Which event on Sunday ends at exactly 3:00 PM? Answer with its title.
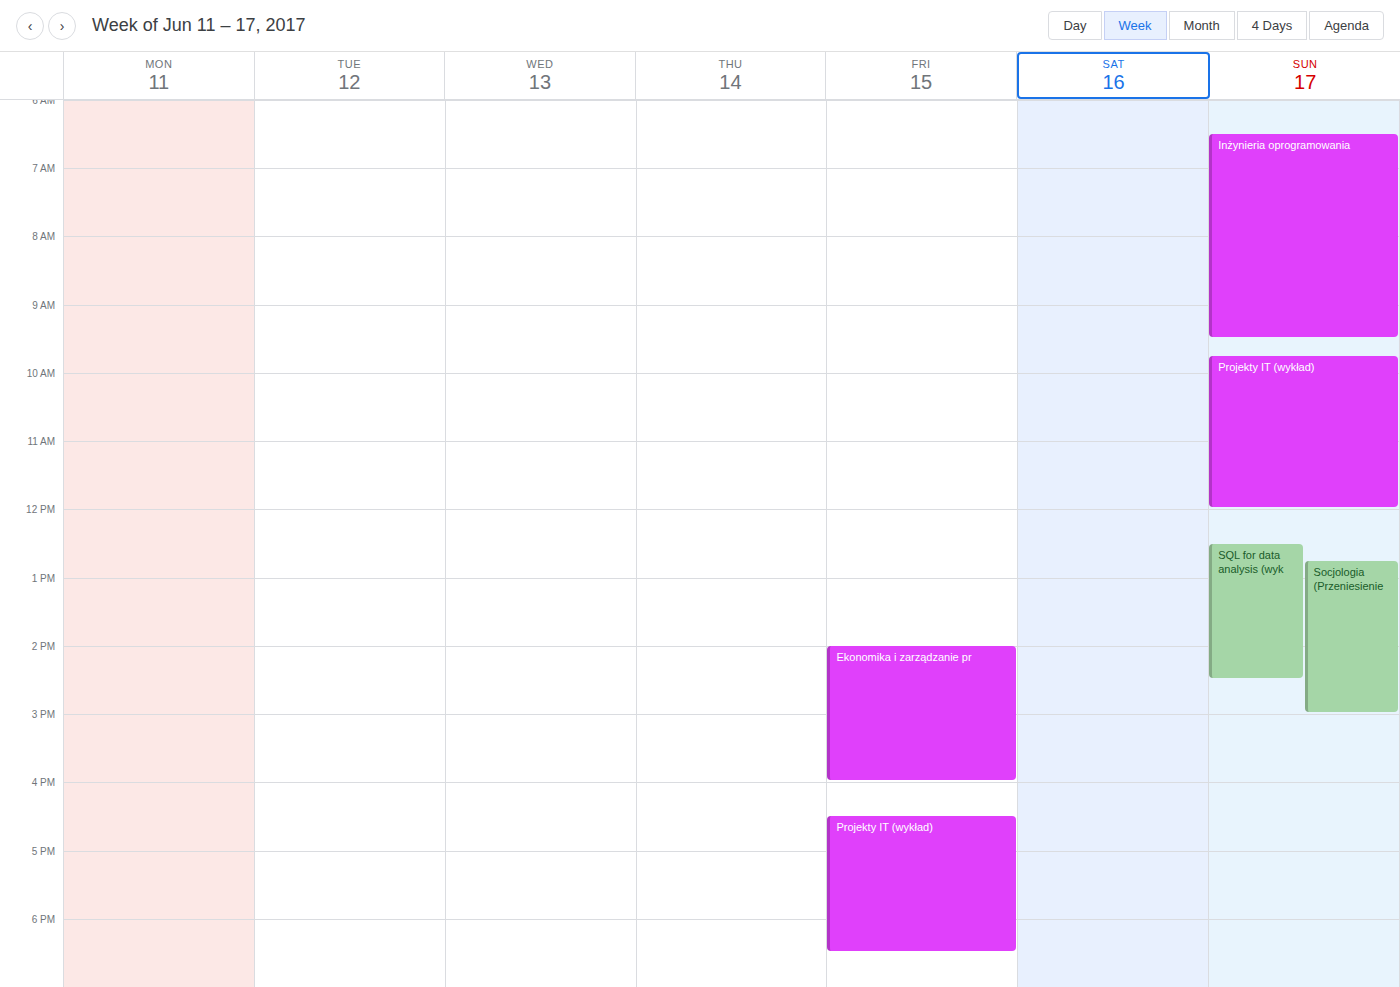
"Socjologia (Przeniesienie"